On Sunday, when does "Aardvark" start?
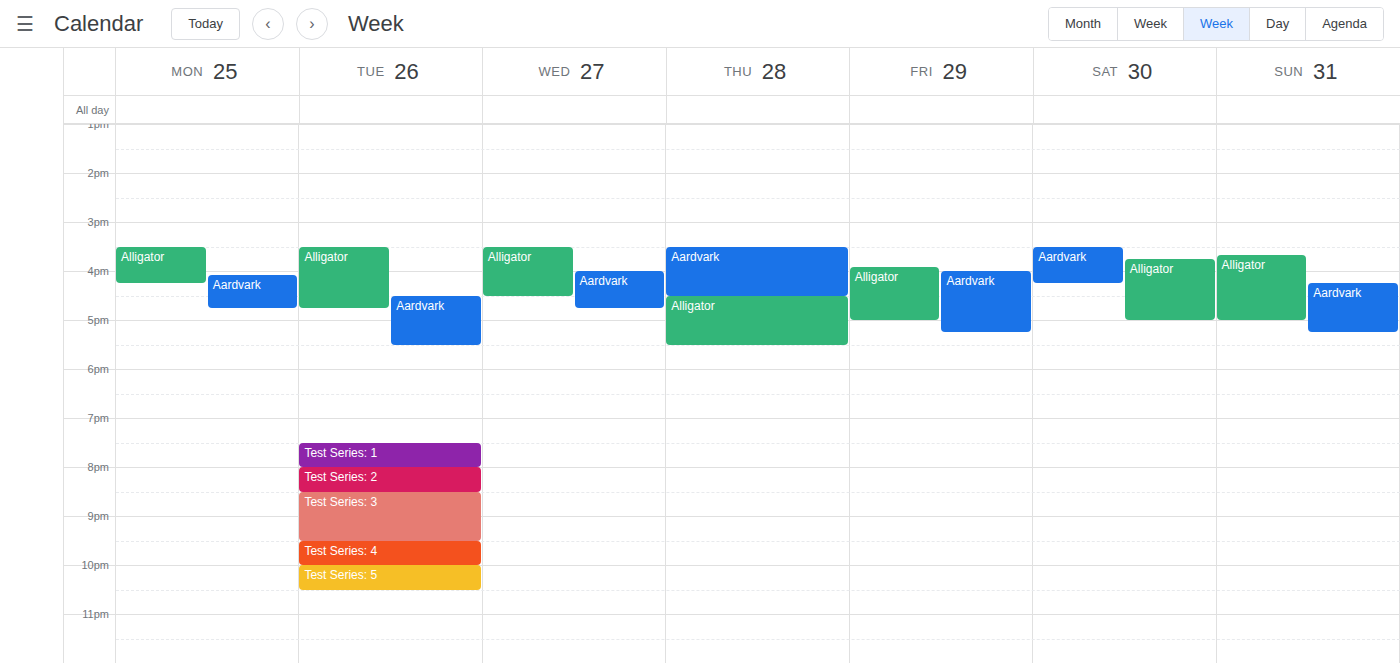
16:15